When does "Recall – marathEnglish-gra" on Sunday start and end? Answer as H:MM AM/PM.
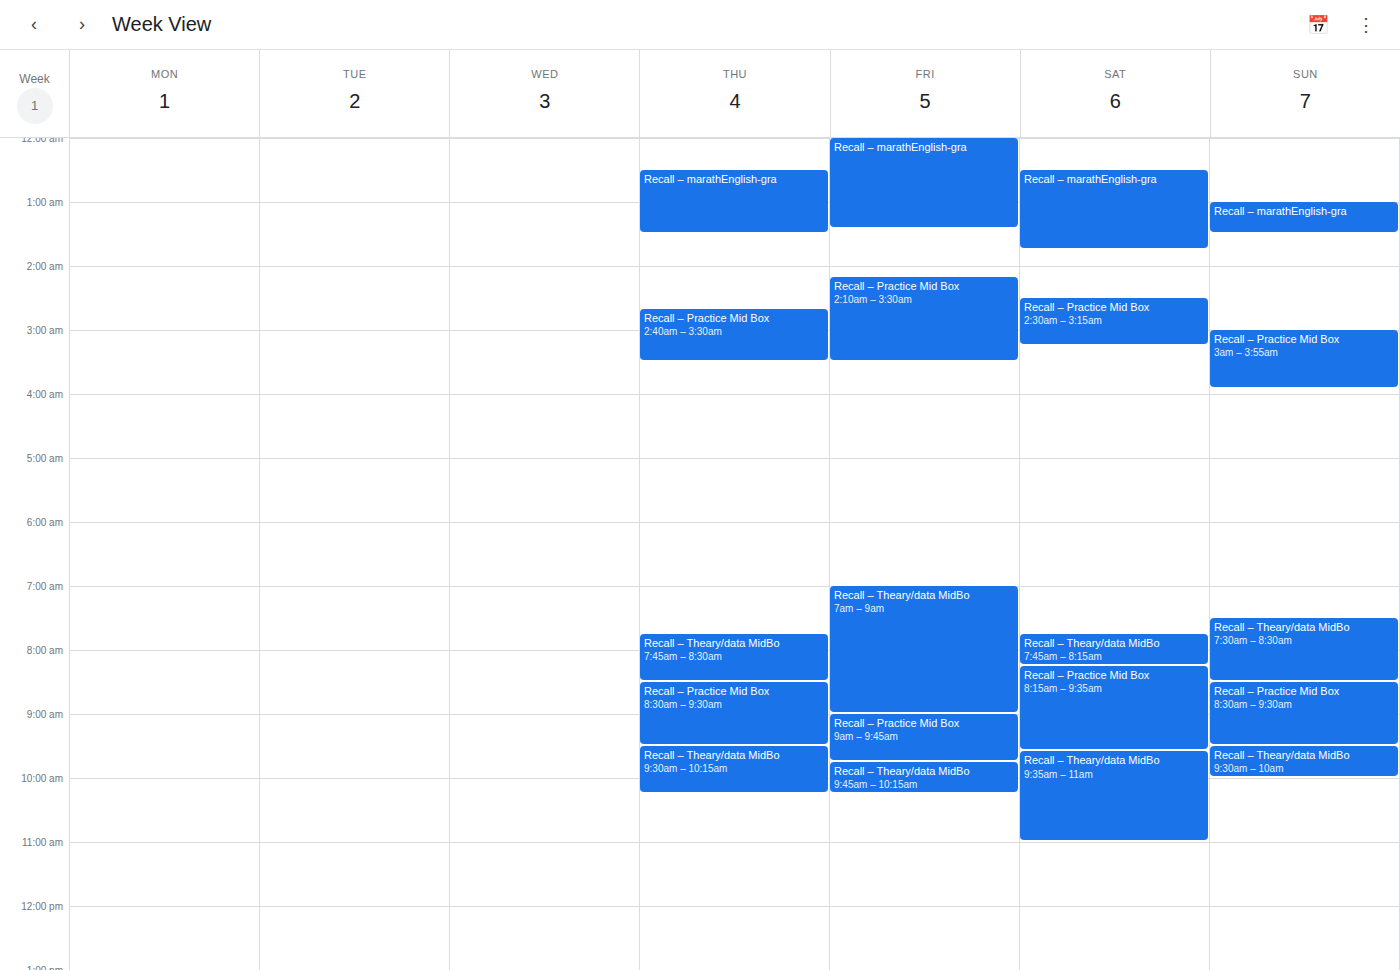
1:00 AM to 1:30 AM